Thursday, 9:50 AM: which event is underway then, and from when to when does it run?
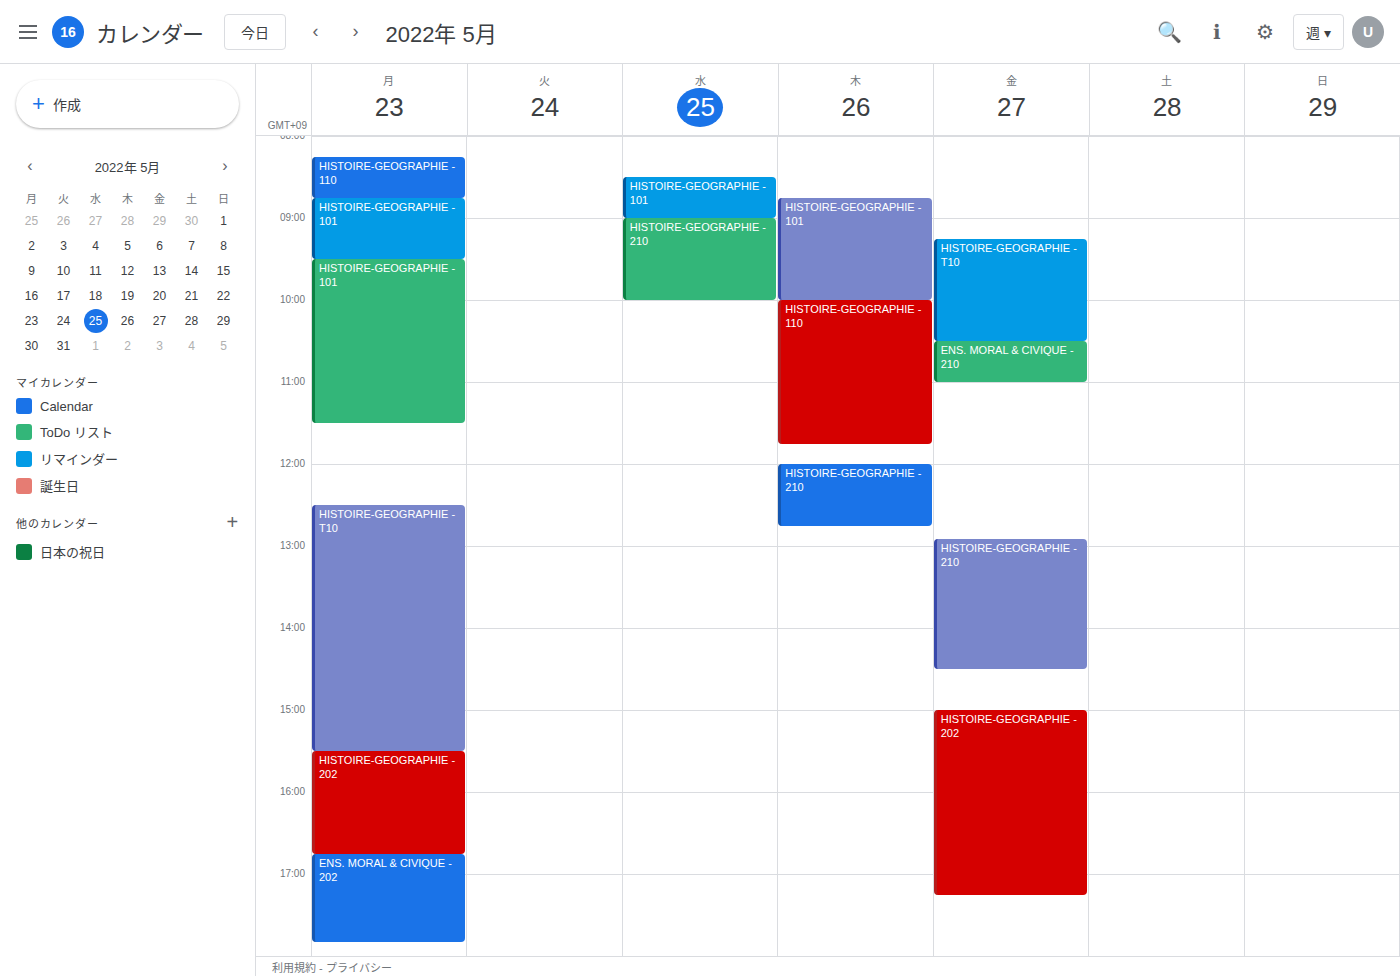
"HISTOIRE-GEOGRAPHIE - 101", 8:45 AM to 10:00 AM